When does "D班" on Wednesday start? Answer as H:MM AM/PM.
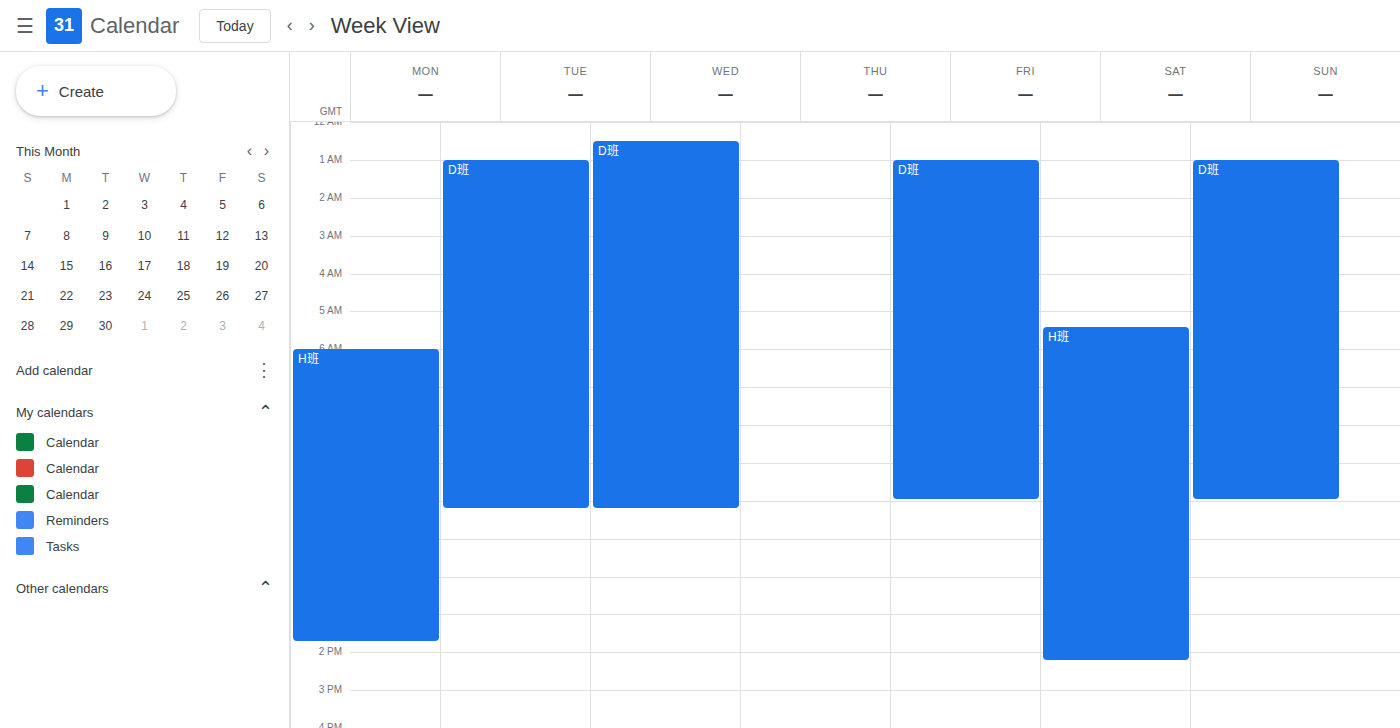
12:30 AM